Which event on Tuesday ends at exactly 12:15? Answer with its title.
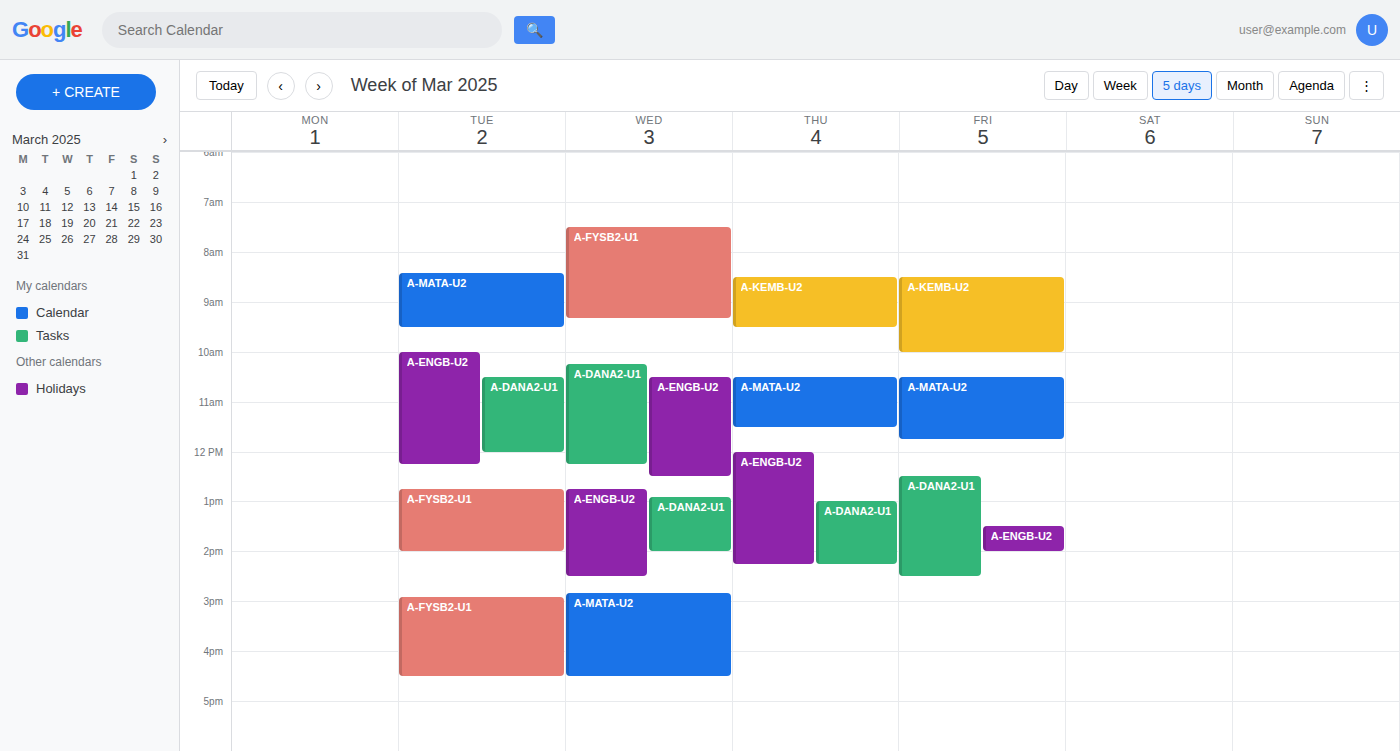
"A-ENGB-U2"